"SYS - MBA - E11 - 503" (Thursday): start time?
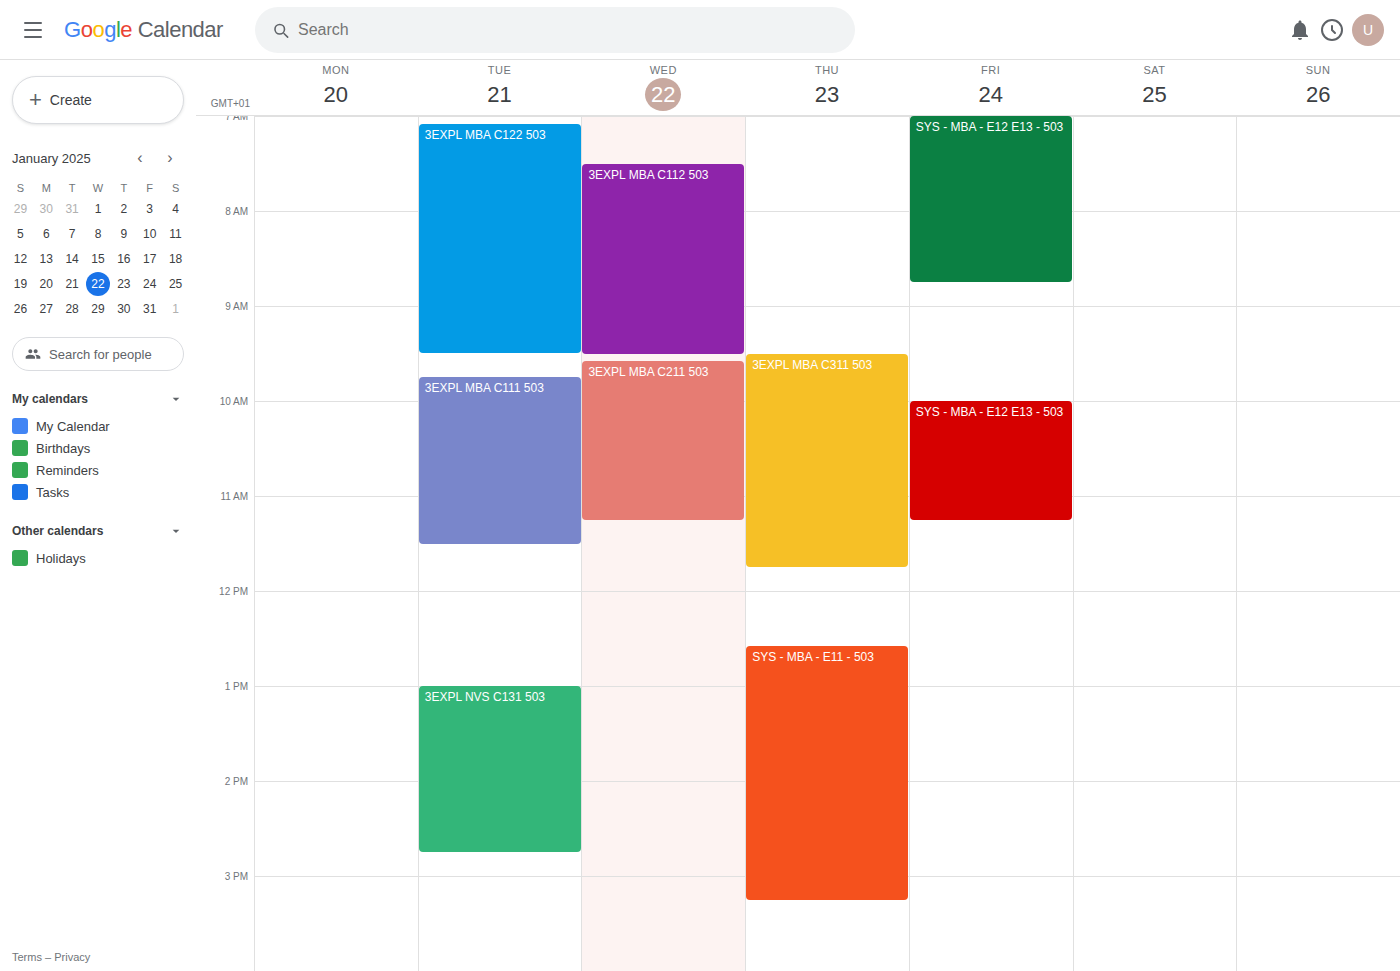
12:35 PM